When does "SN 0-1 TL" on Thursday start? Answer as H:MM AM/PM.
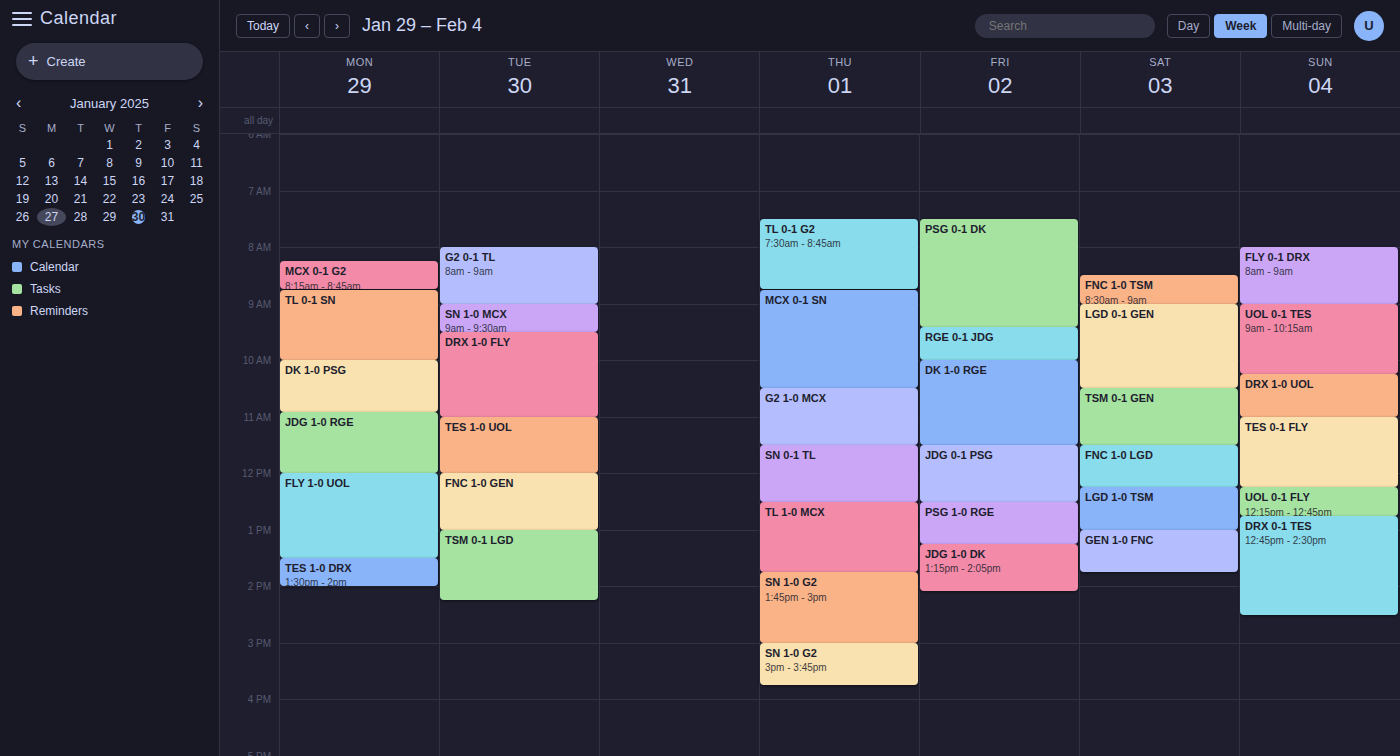
11:30 AM